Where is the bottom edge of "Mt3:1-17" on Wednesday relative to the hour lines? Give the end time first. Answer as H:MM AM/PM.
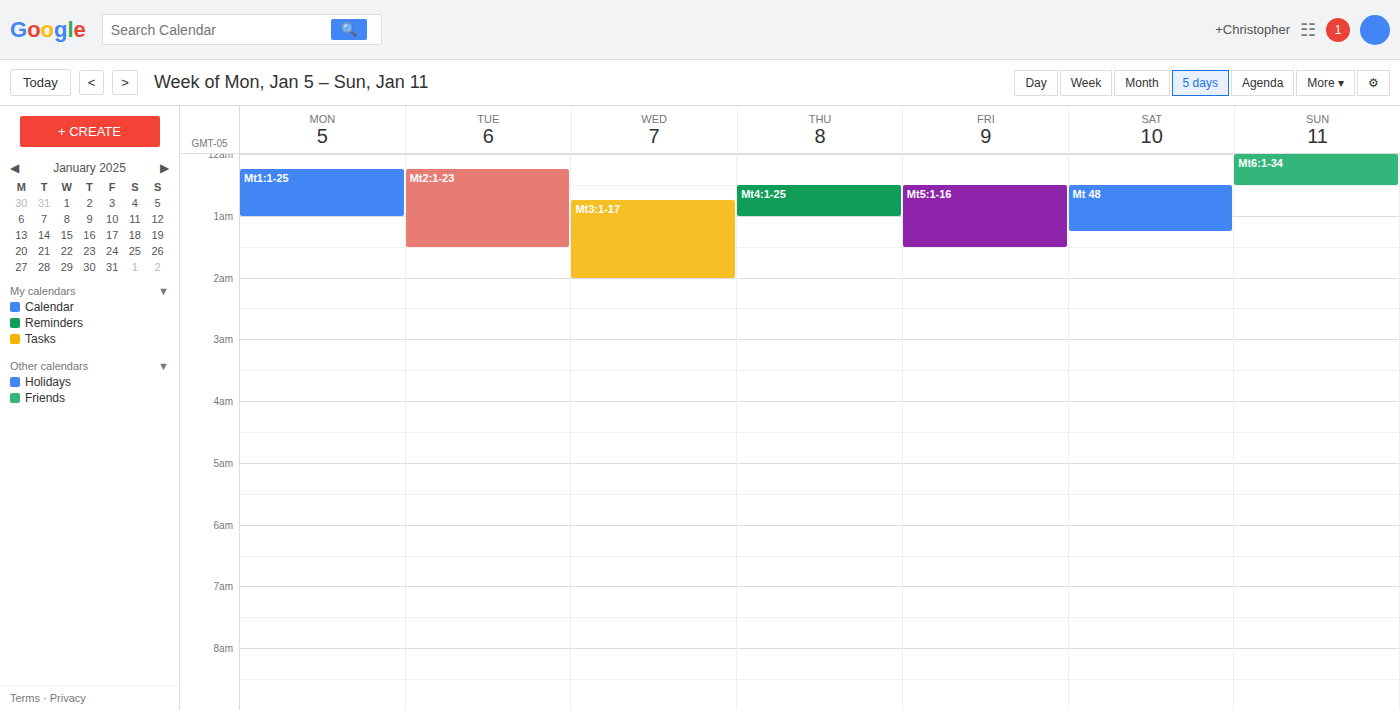
2:00 AM -- exactly on the 2 AM line.